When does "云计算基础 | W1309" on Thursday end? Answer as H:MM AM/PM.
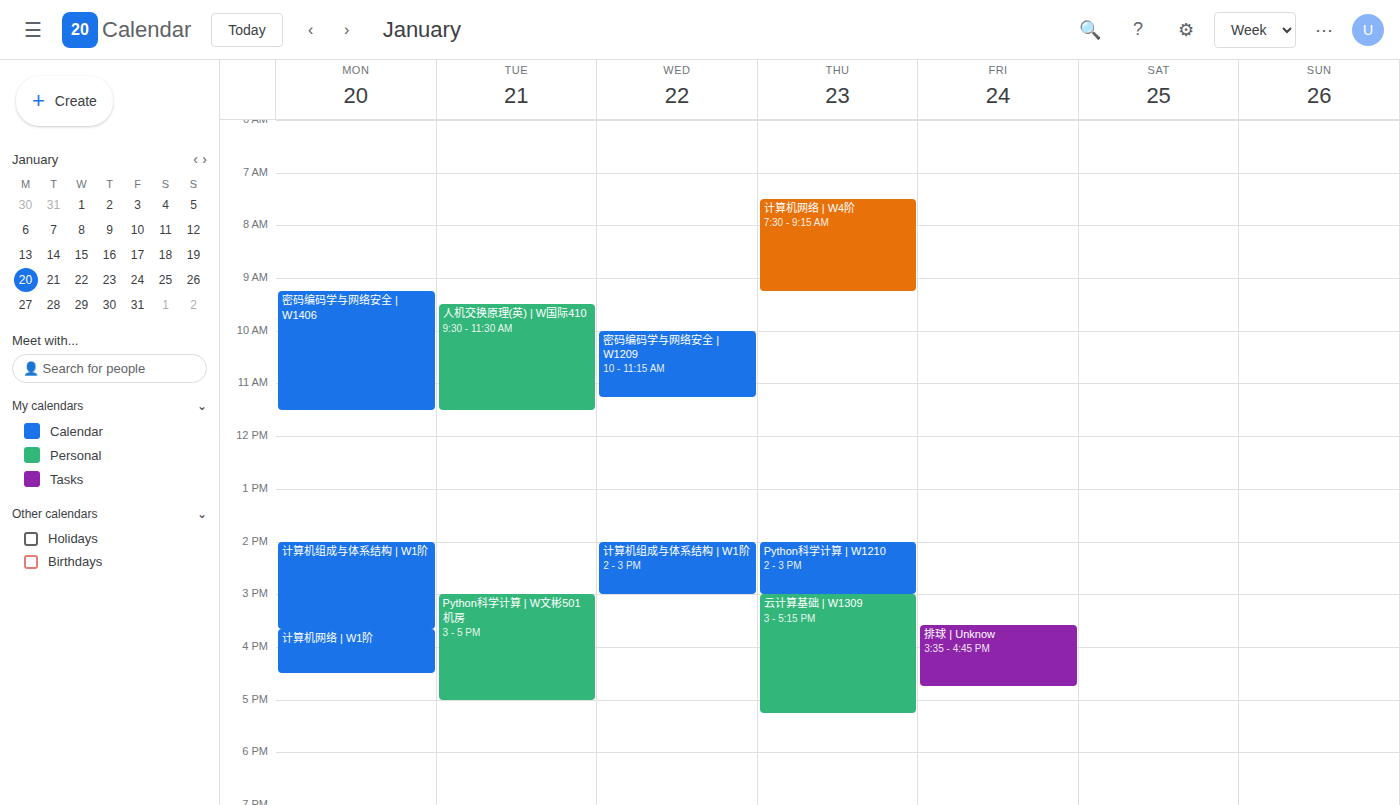
5:15 PM